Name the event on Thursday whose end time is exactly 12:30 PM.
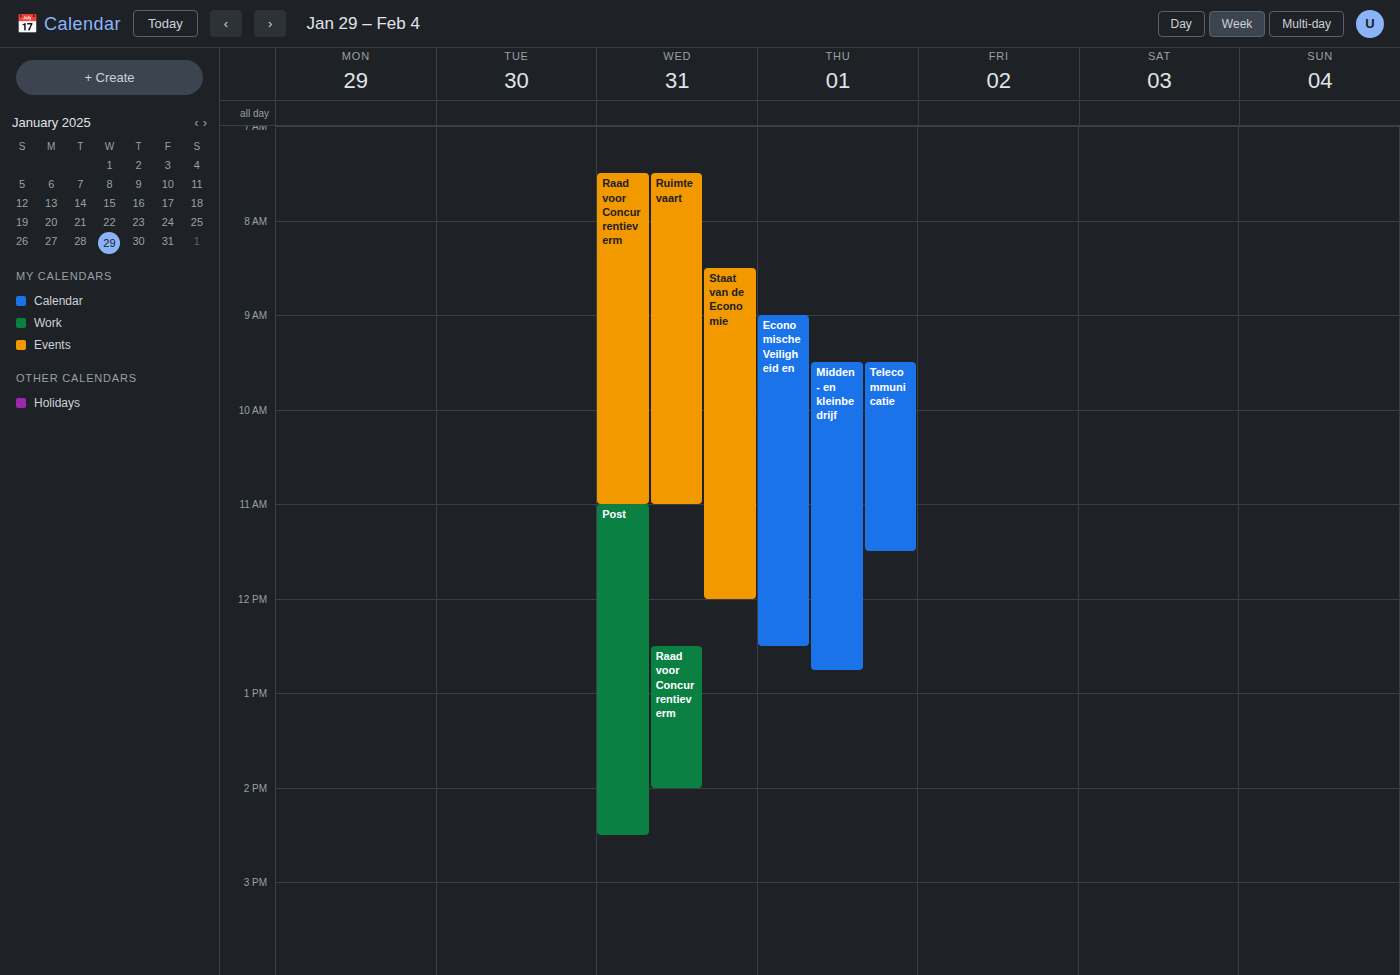
"Economische Veiligheid en"